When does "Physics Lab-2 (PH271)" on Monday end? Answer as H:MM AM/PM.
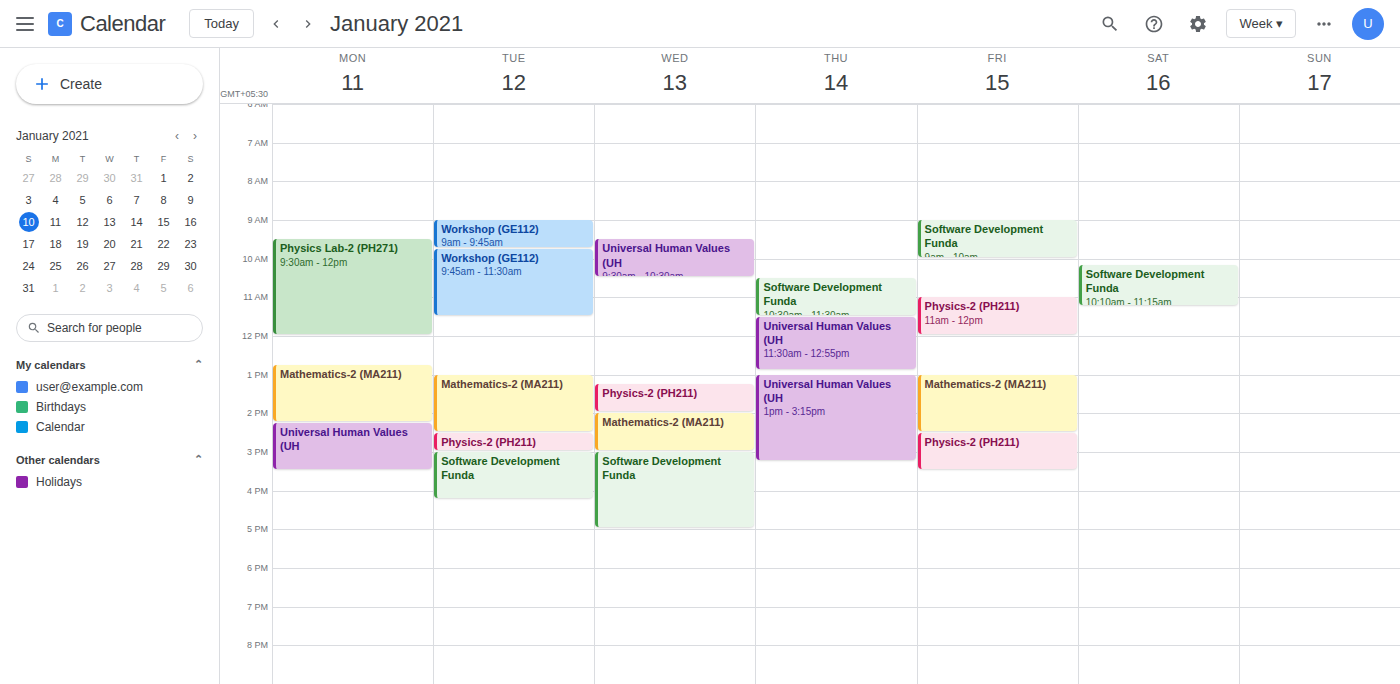
12:00 PM